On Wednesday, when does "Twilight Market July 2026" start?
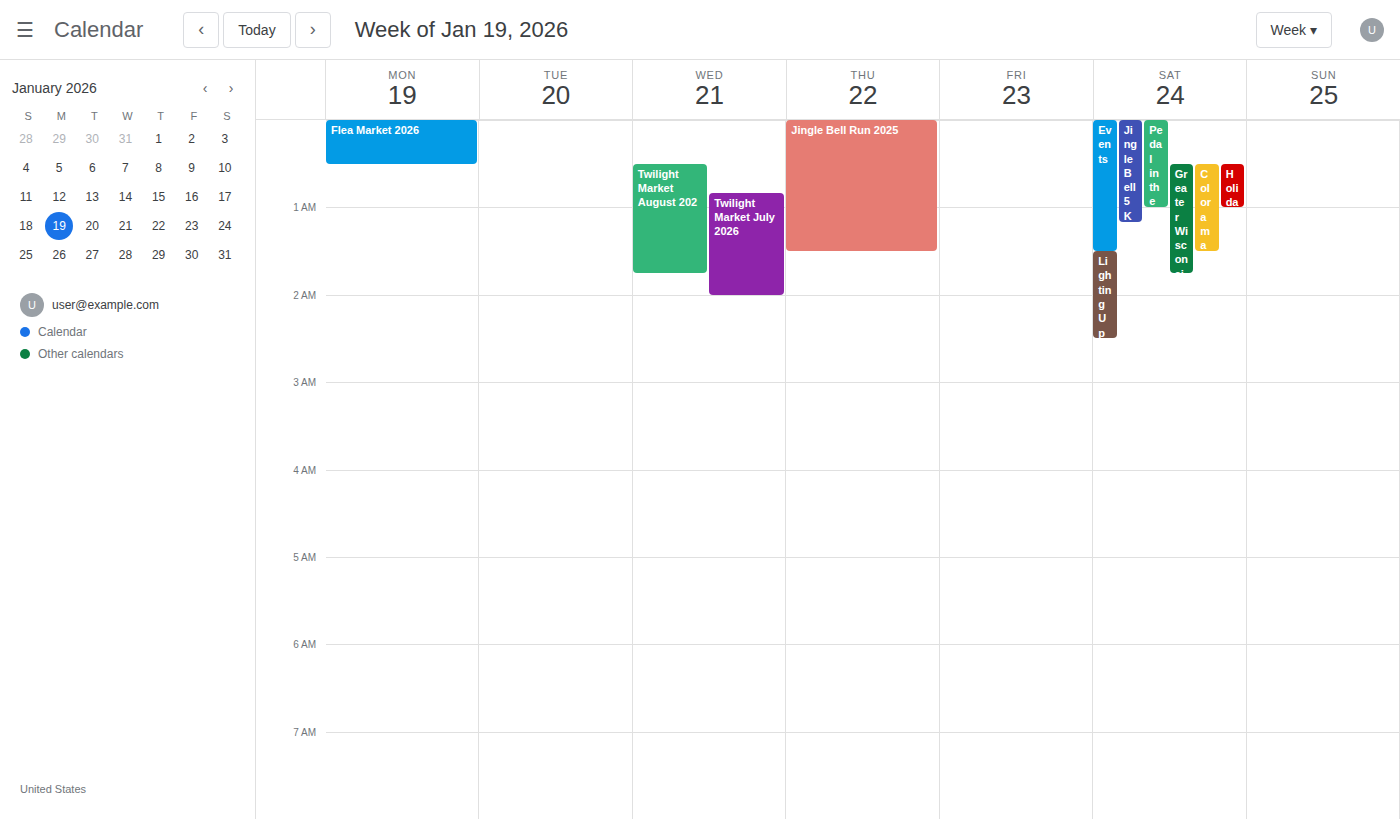
12:50 AM